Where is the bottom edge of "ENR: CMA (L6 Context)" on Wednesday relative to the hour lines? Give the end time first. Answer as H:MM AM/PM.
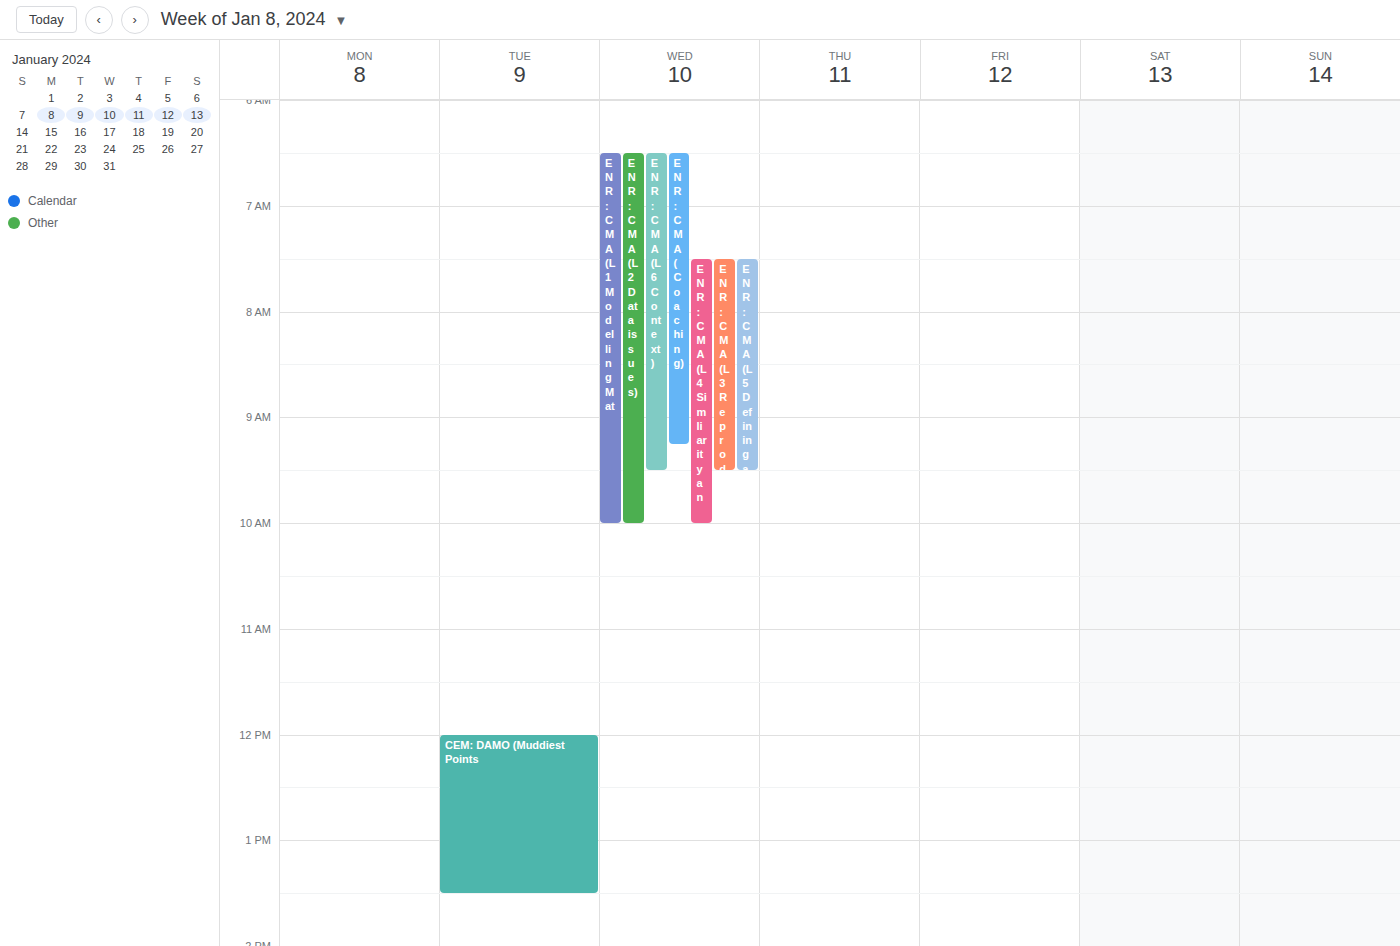
9:30 AM -- halfway between the 9 AM and 10 AM lines.